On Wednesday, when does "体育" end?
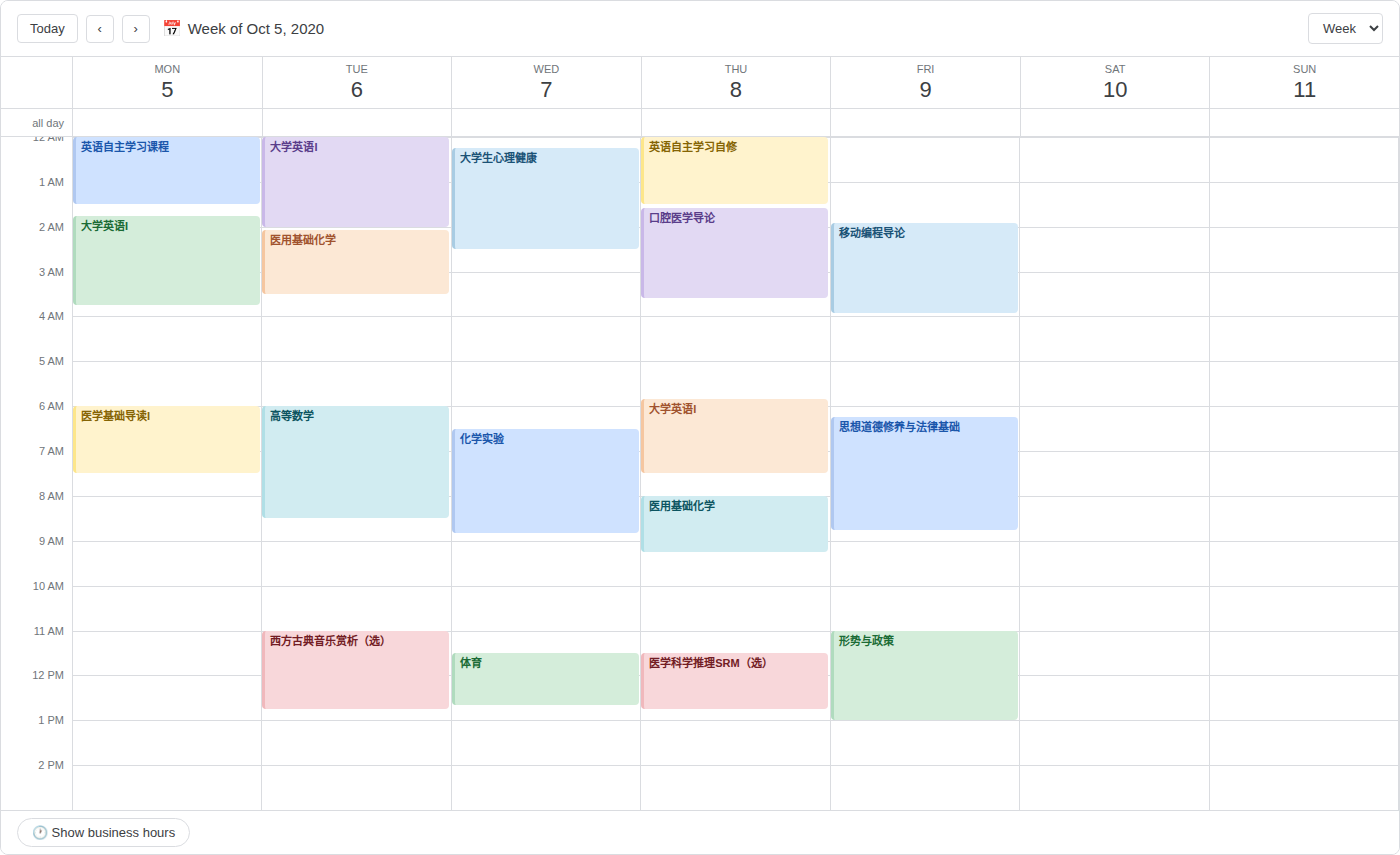
12:40